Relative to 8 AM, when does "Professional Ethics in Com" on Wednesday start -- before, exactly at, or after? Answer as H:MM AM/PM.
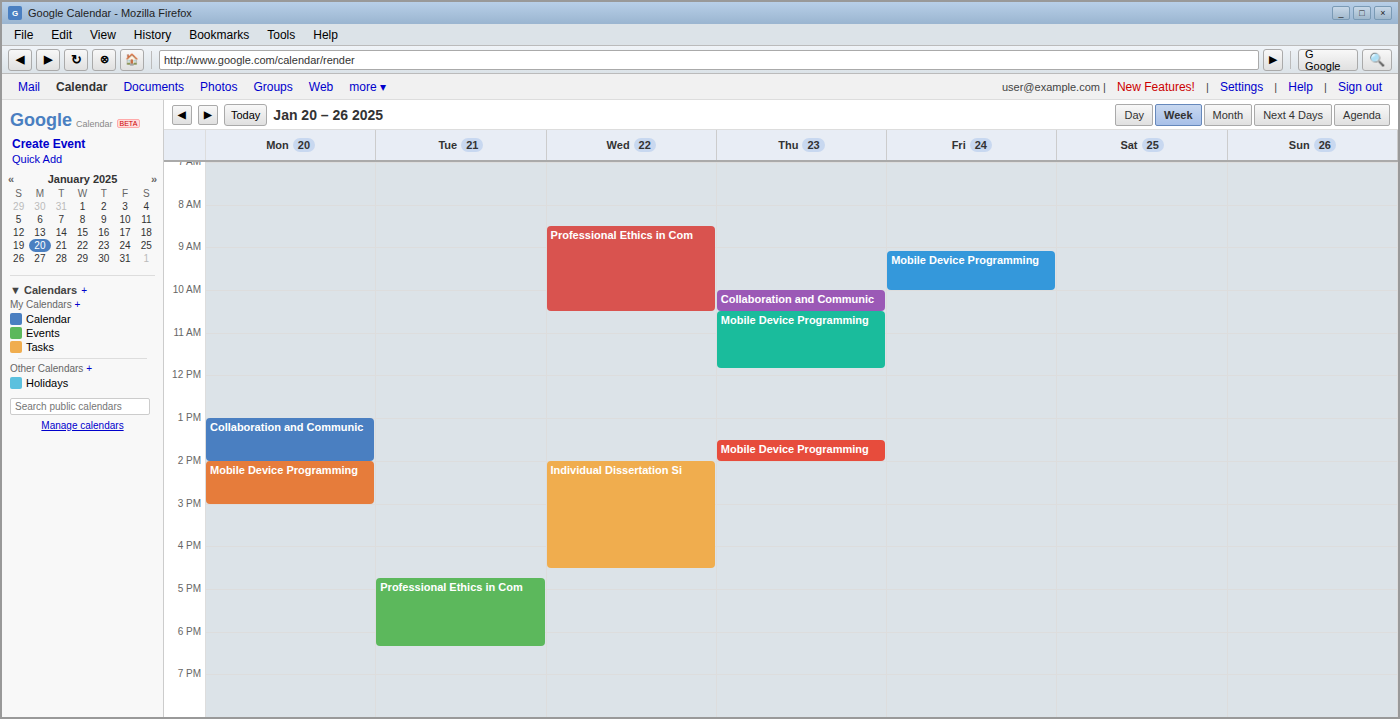
8:30 AM -- after 8 AM, 30 minutes below the 8 AM line.